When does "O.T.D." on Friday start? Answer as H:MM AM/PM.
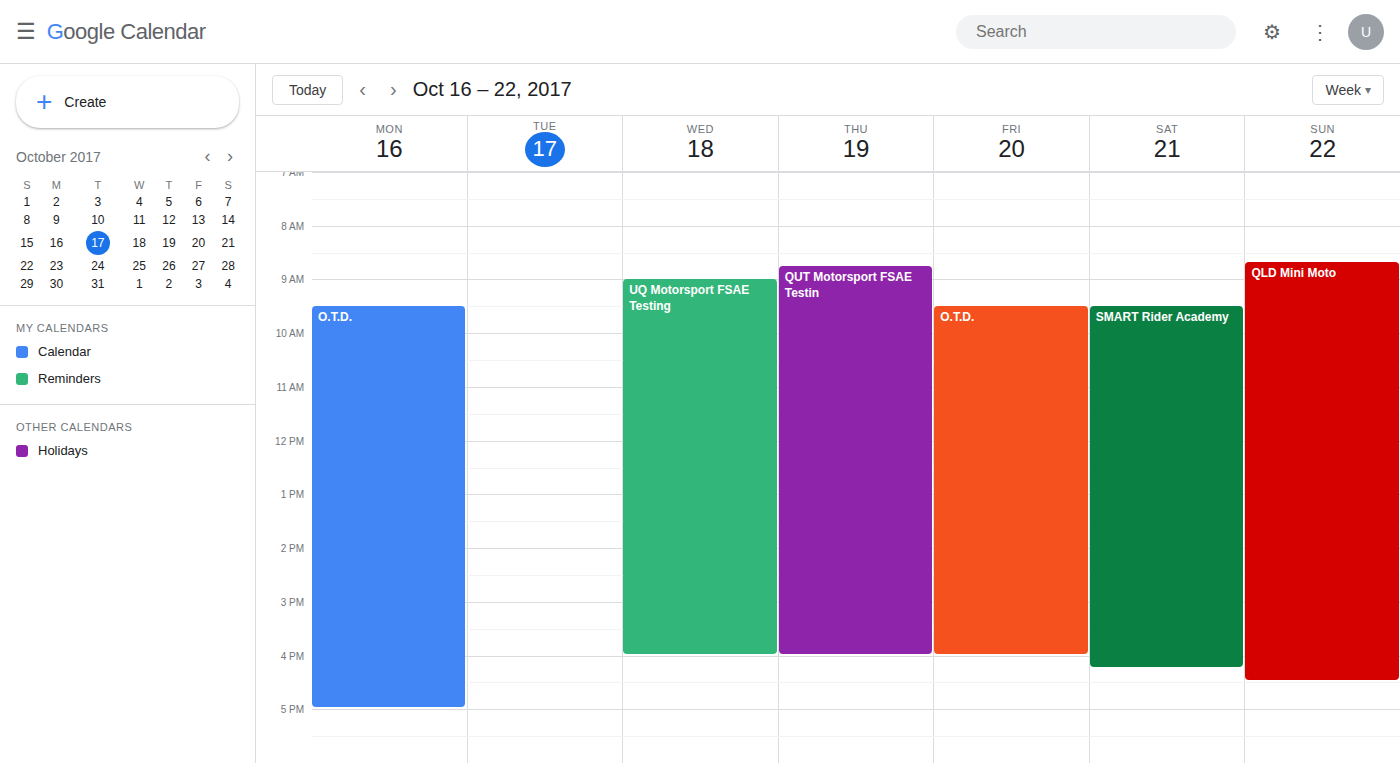
9:30 AM